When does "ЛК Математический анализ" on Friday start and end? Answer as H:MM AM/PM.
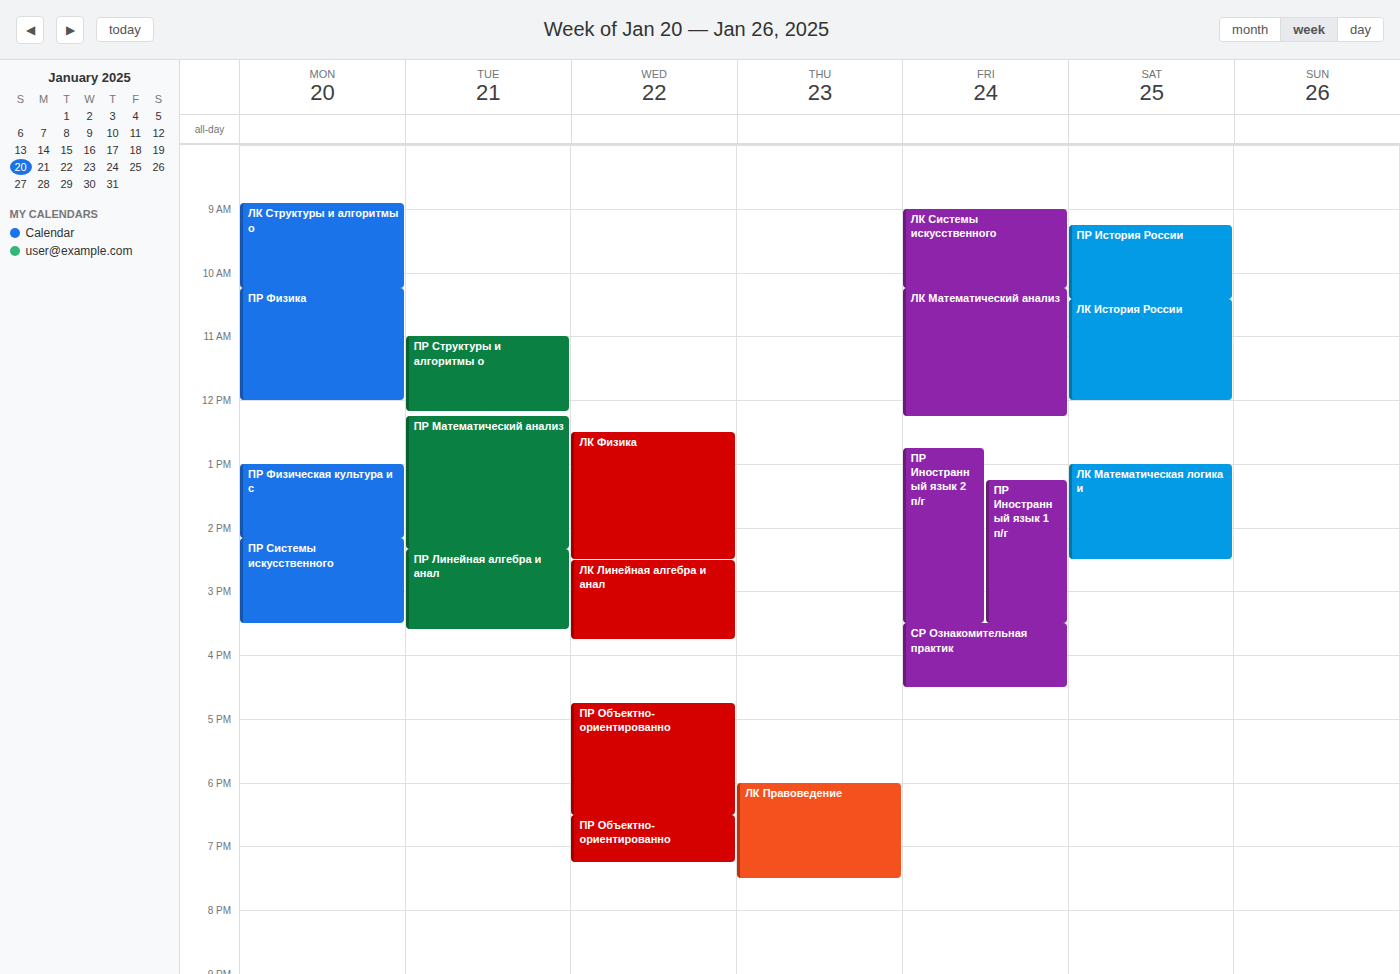
10:15 AM to 12:15 PM